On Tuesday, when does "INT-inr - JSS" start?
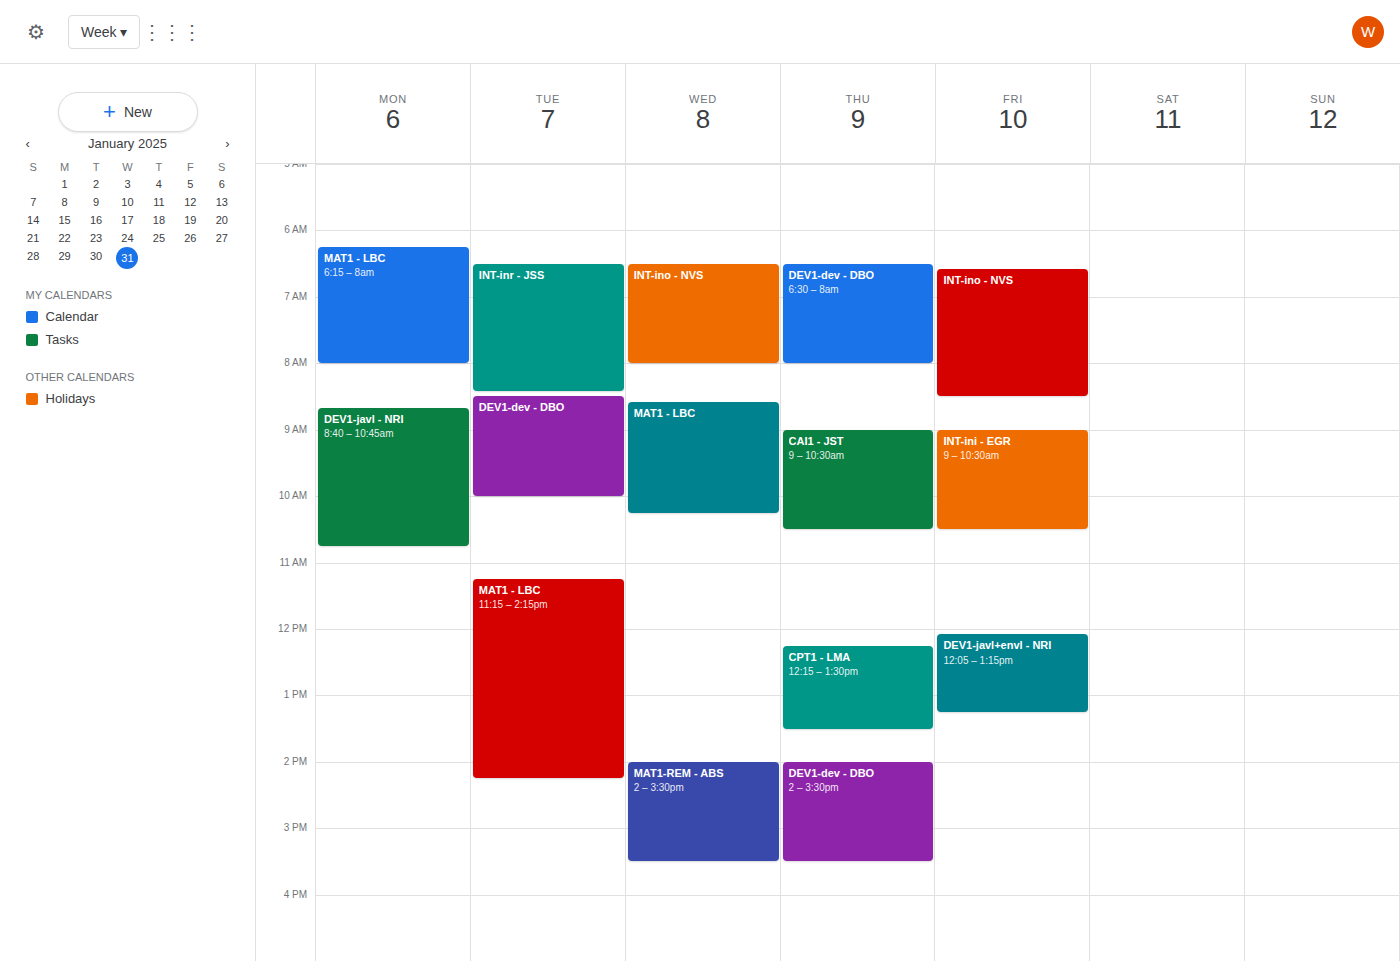
6:30 AM